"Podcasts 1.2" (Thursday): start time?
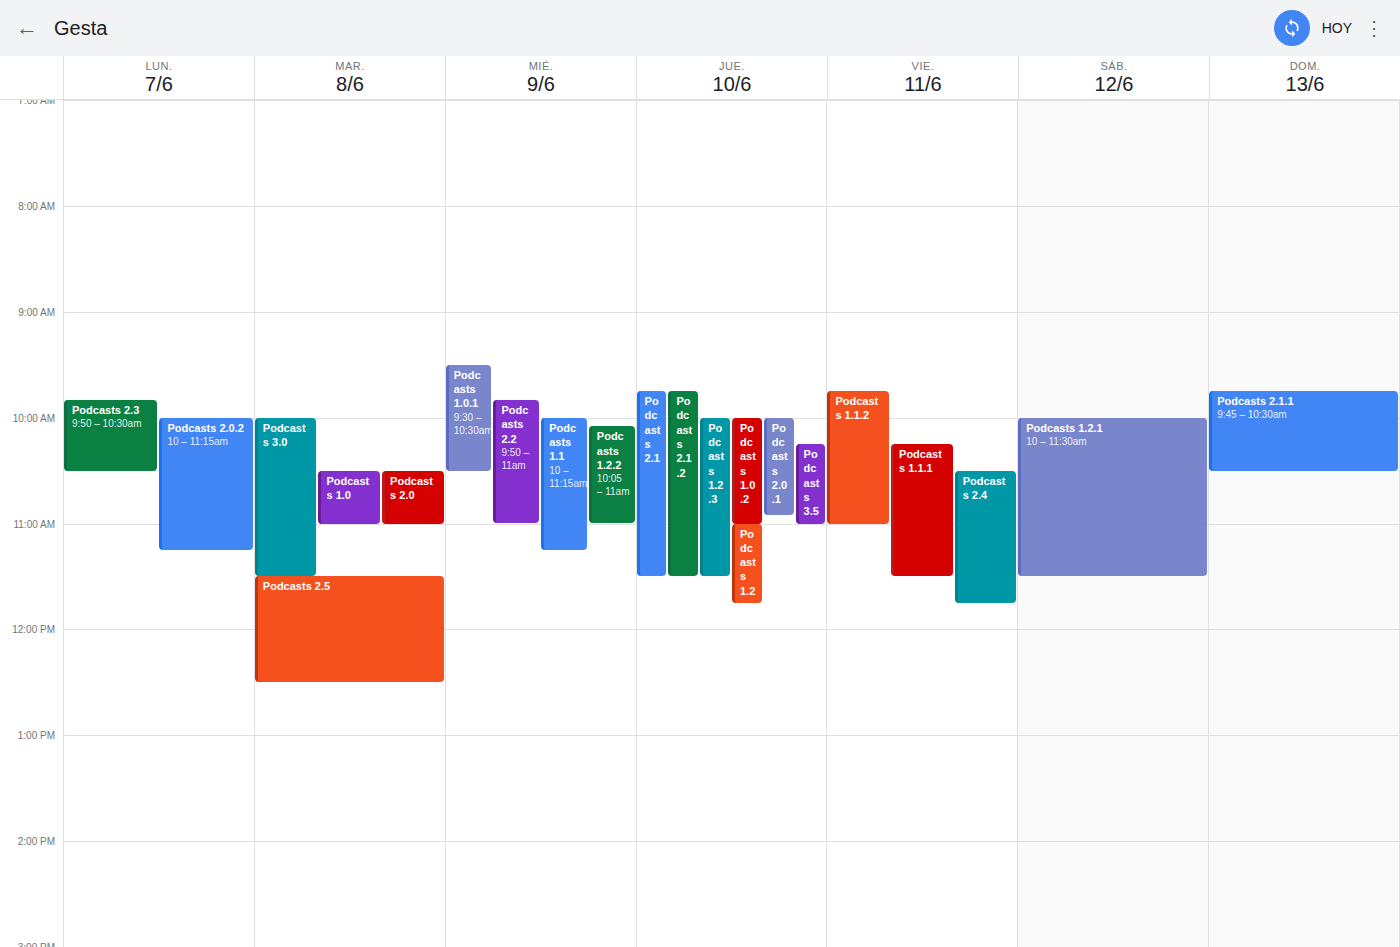
11:00 AM